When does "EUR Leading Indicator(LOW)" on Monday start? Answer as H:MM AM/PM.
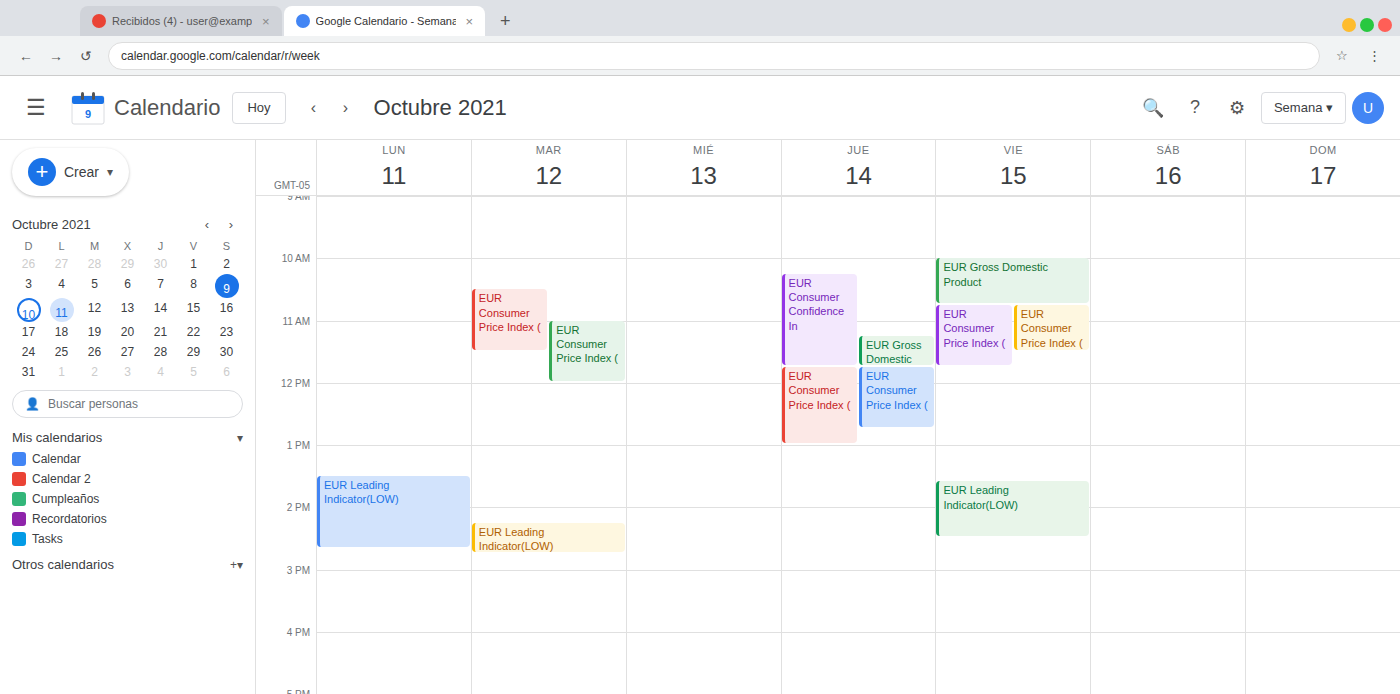
1:30 PM